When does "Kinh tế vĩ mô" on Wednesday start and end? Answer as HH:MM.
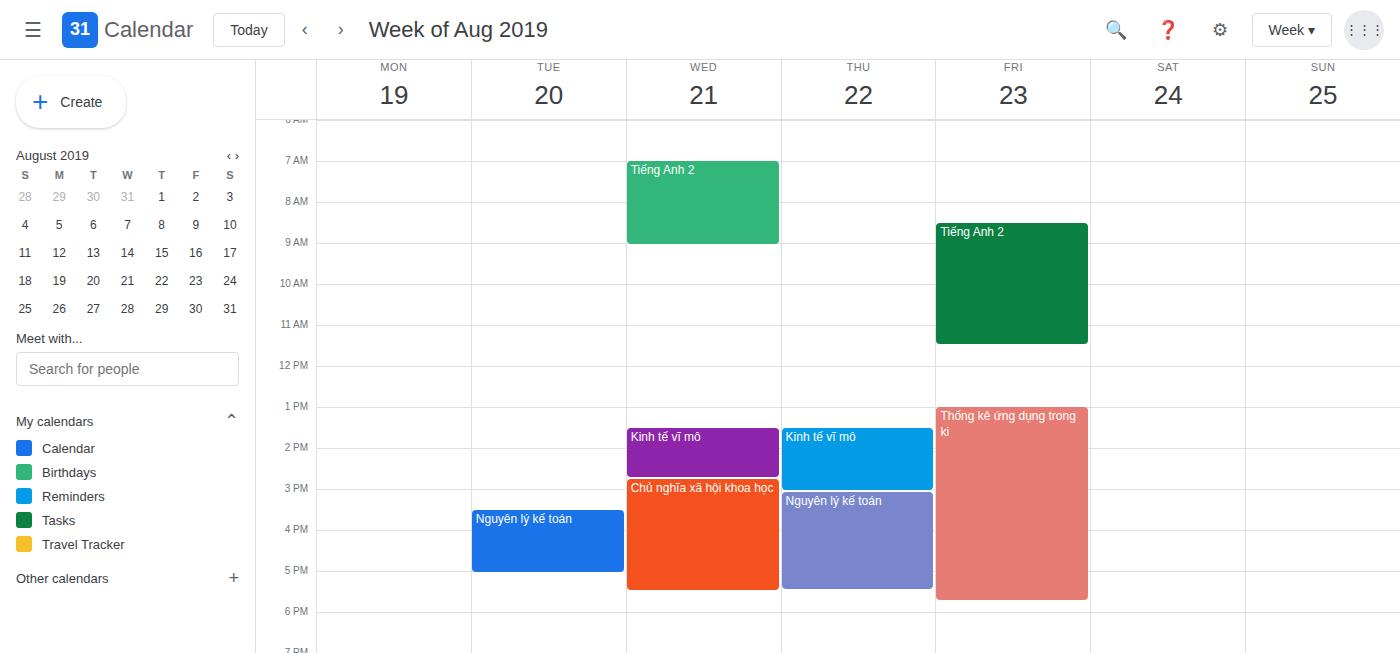
13:30 to 14:45